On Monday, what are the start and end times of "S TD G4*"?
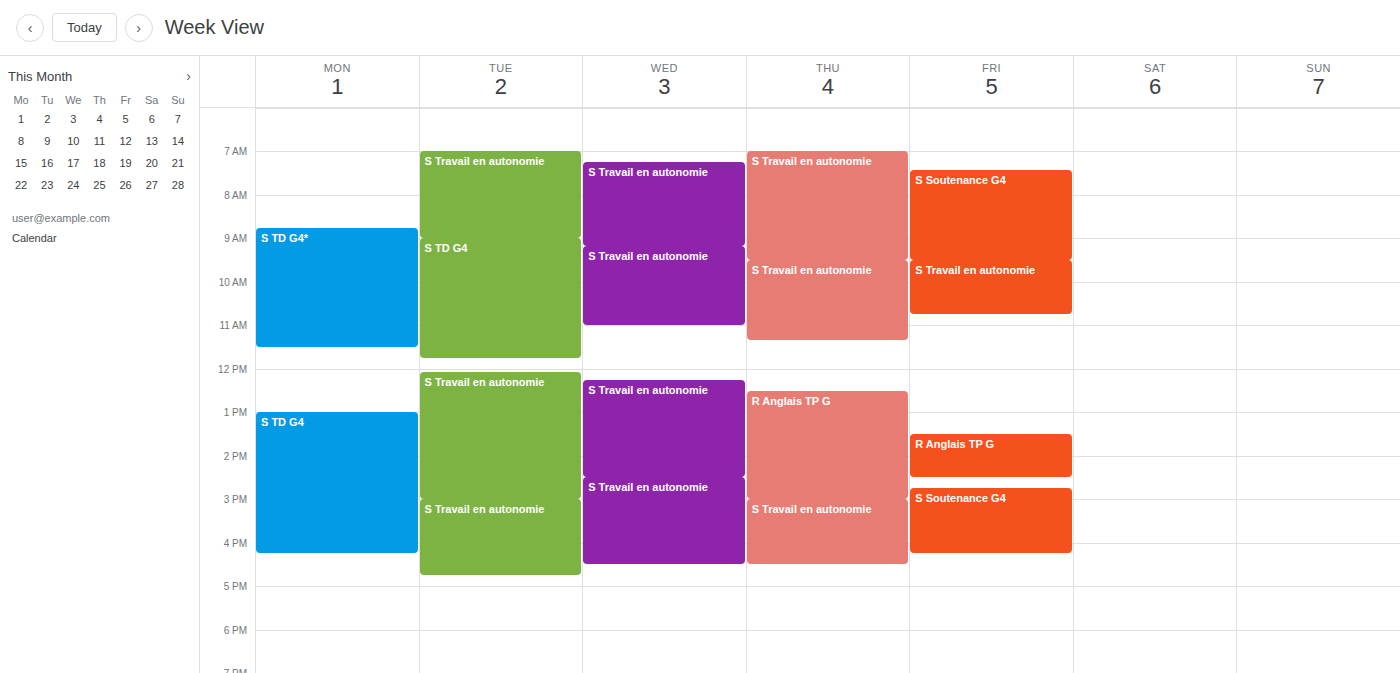
08:45 to 11:30